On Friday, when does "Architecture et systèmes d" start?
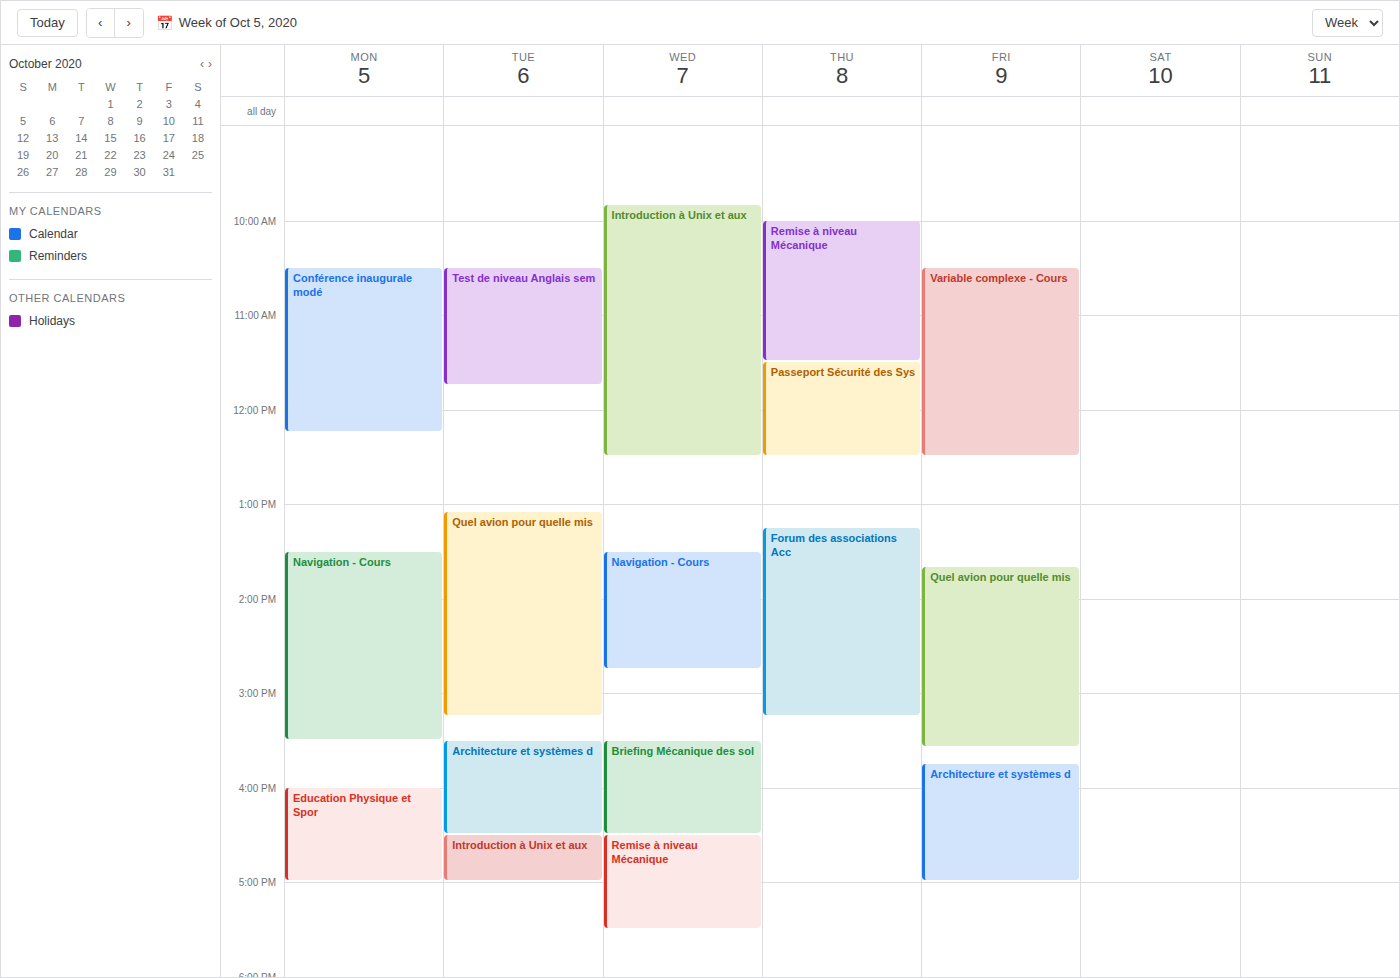
3:45 PM